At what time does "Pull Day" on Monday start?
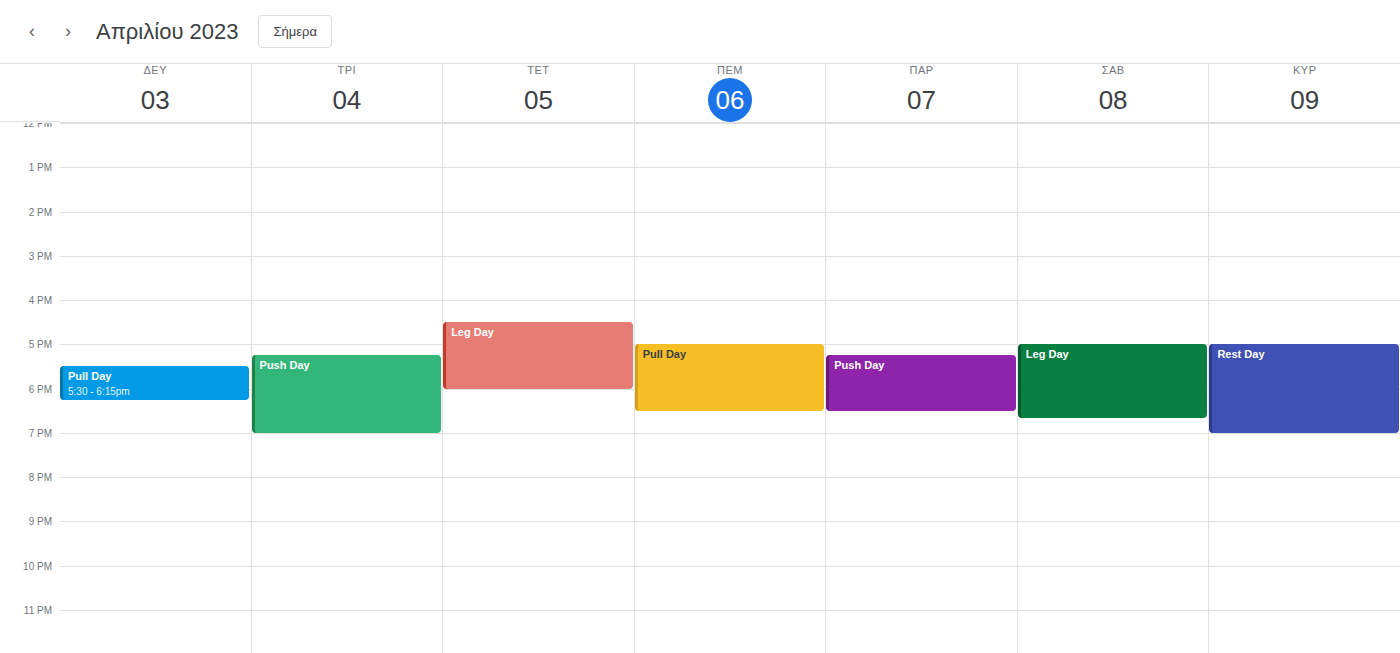
5:30 PM